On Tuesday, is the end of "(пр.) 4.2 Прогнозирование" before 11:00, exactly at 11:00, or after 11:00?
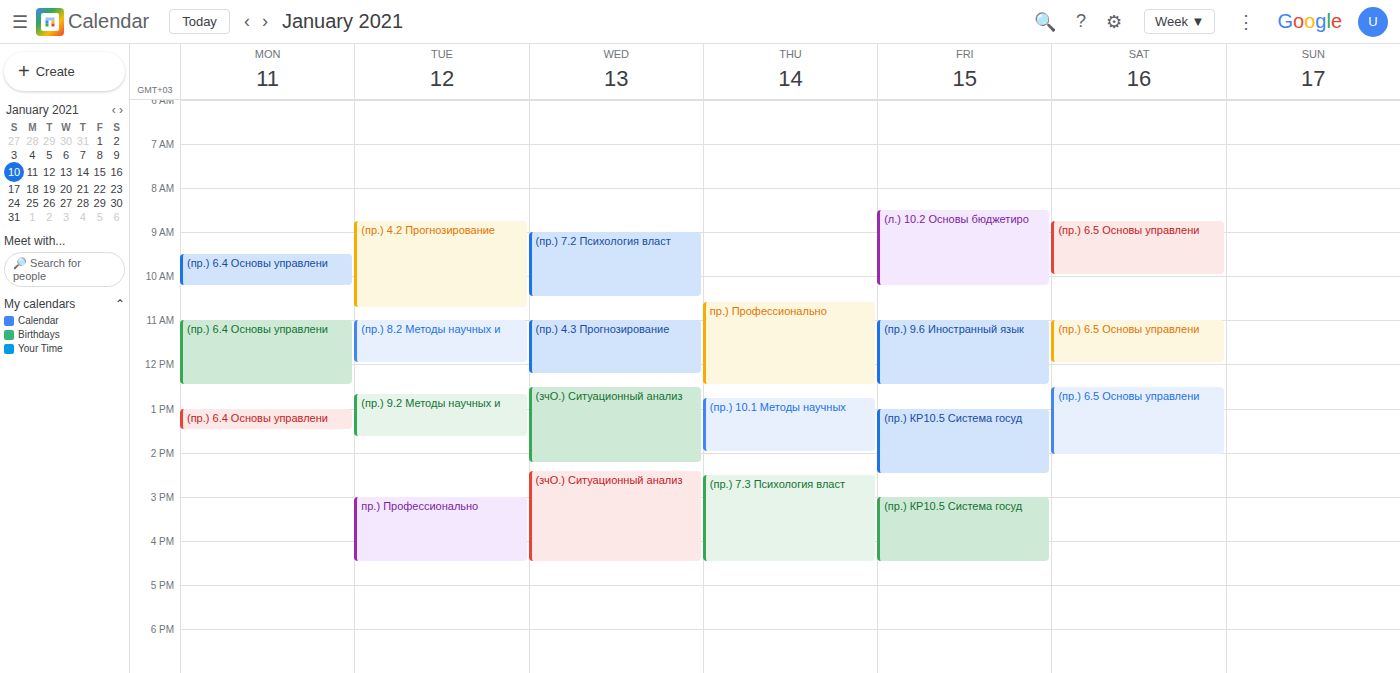
10:45 -- before 11:00, 15 minutes above the 11:00 line.